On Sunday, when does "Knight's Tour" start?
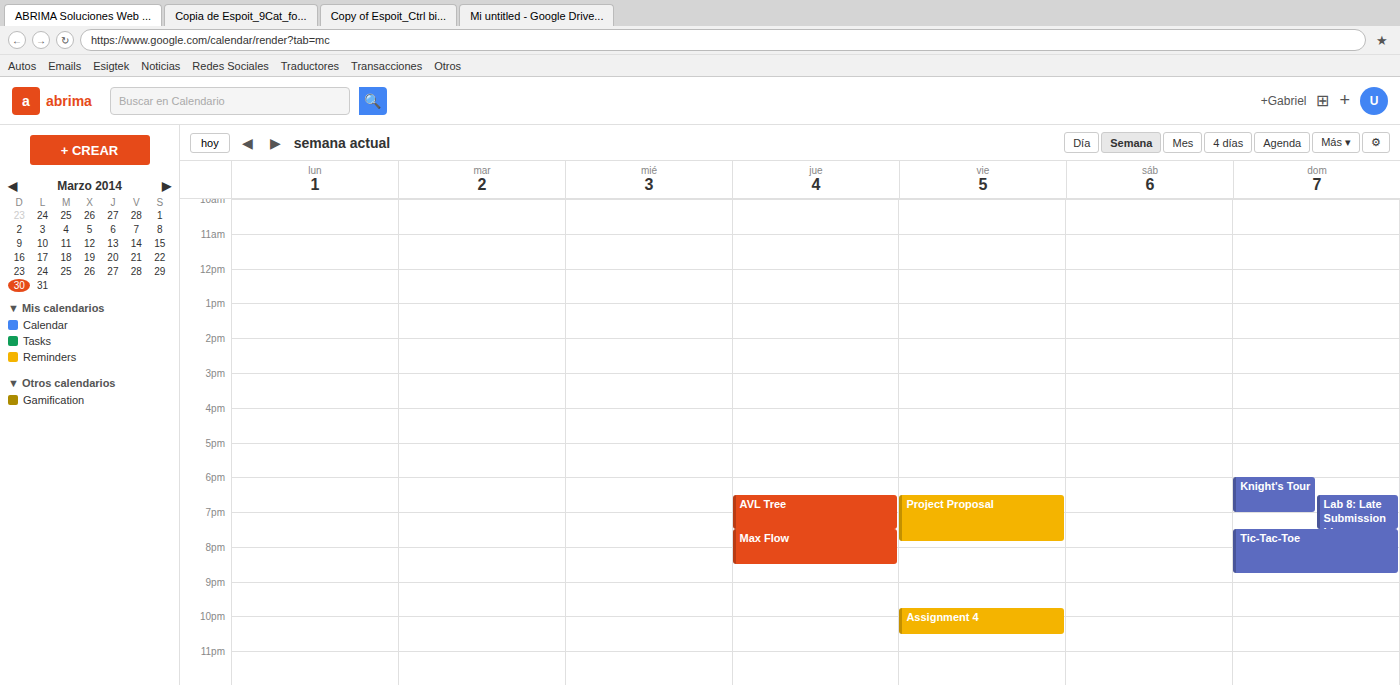
6:00 PM